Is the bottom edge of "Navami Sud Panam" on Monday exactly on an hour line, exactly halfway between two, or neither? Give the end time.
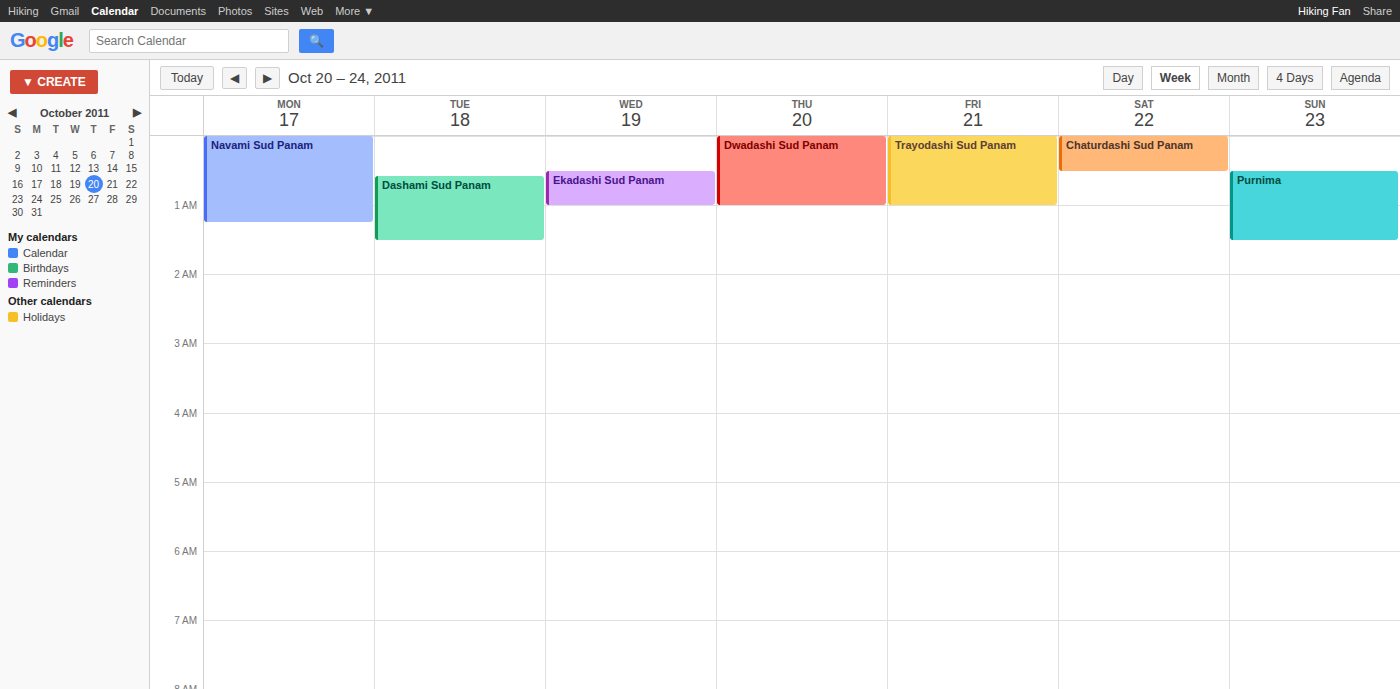
1:15 AM -- neither: a quarter of the way from the 1 AM line to the 2 AM line.